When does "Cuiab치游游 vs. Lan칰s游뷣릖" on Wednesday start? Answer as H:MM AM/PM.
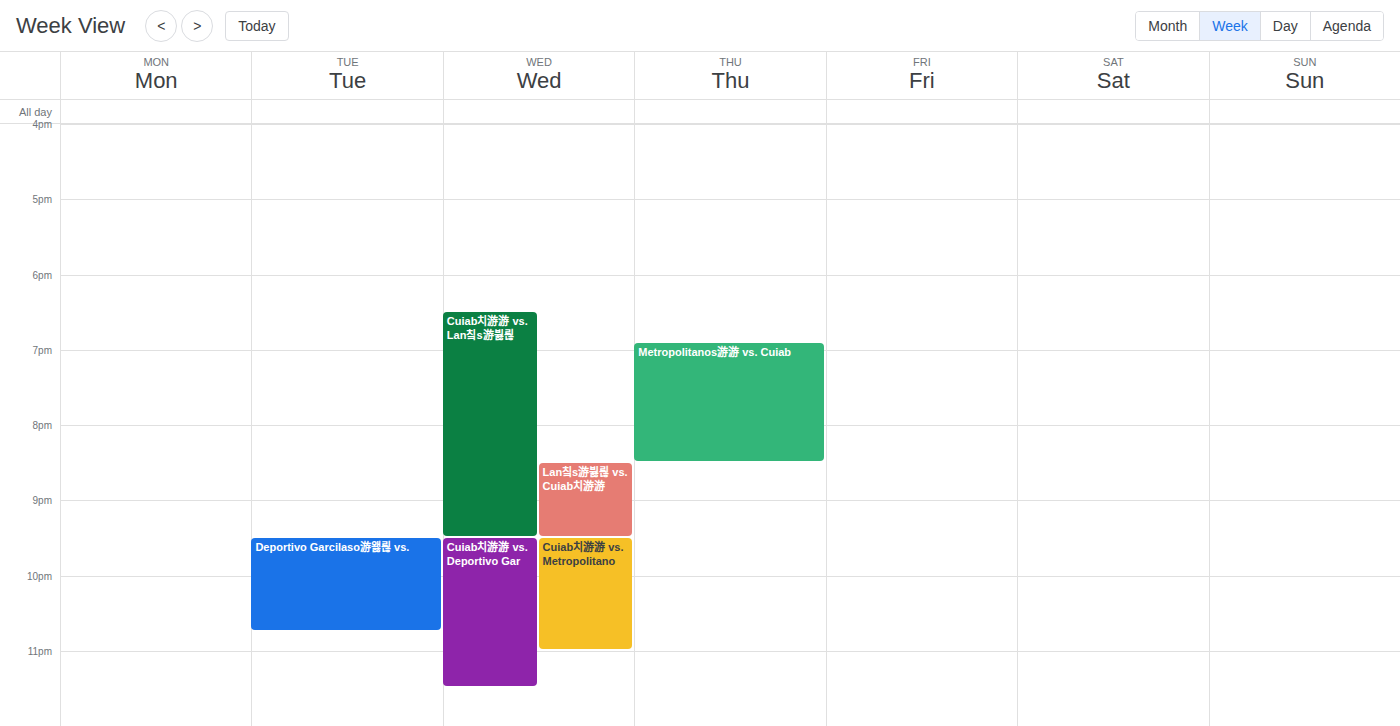
6:30 PM